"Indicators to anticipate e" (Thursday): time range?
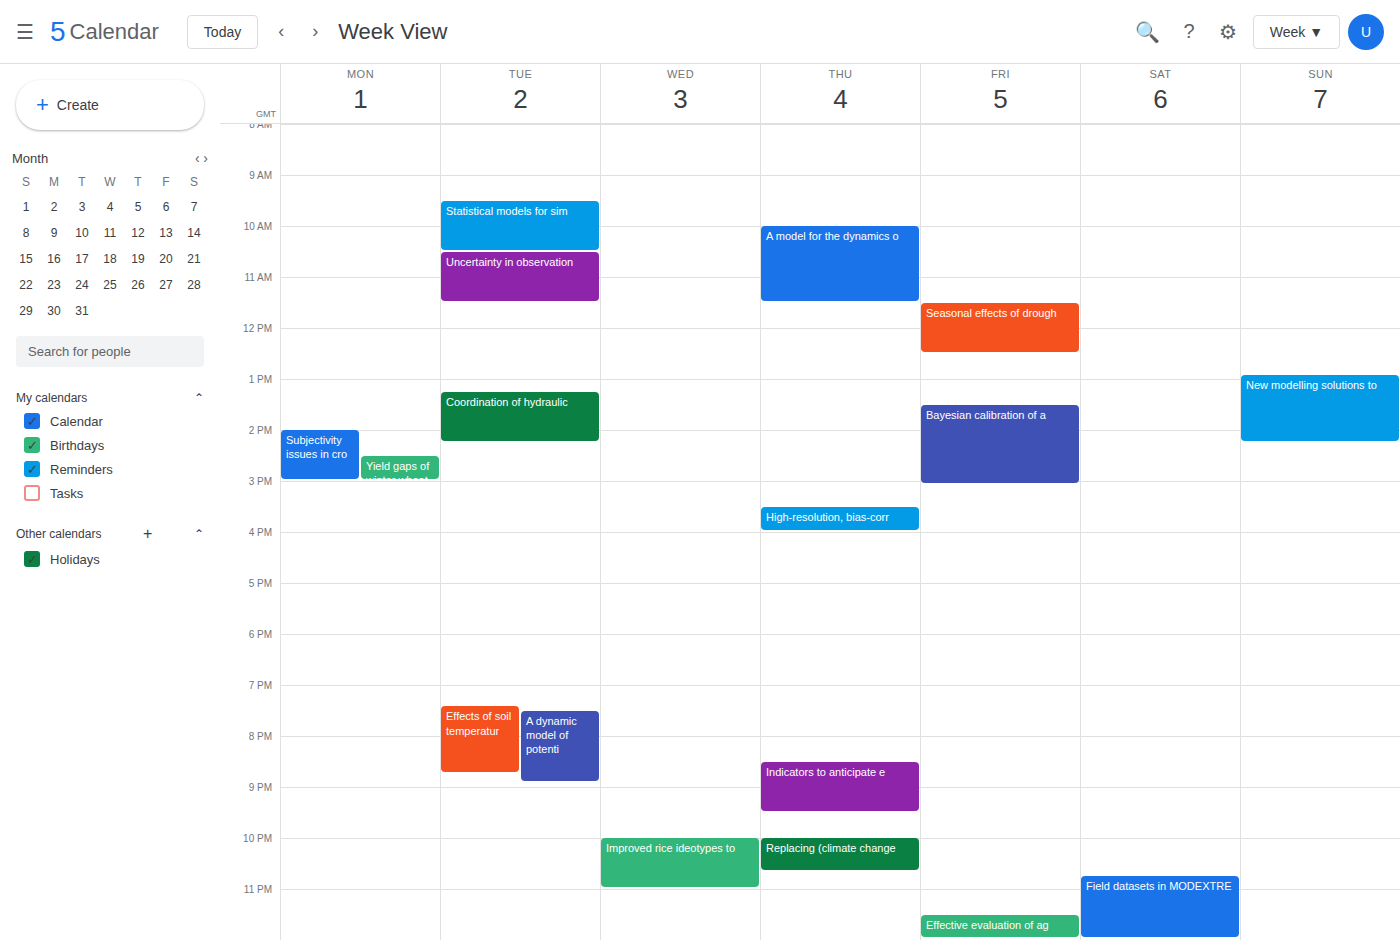
8:30 PM to 9:30 PM